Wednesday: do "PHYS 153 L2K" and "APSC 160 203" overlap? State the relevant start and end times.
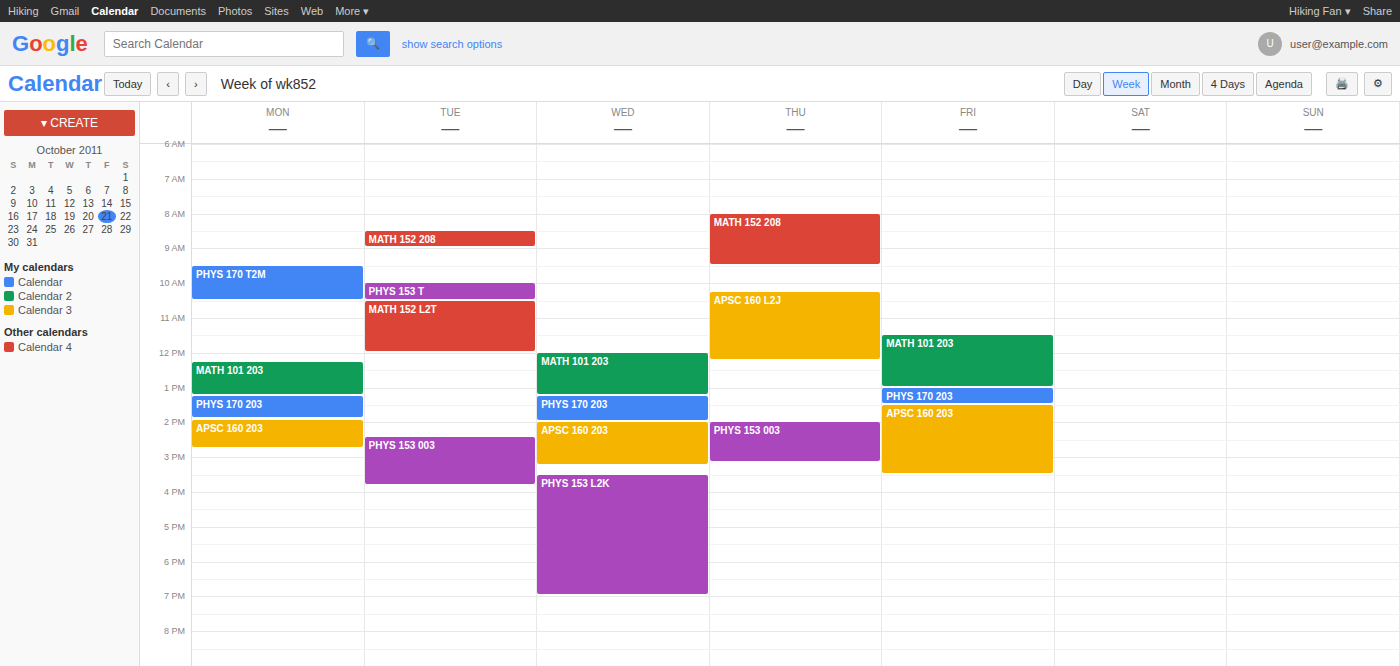
"APSC 160 203" ends at 3:15 PM and "PHYS 153 L2K" starts at 3:30 PM -- no overlap.